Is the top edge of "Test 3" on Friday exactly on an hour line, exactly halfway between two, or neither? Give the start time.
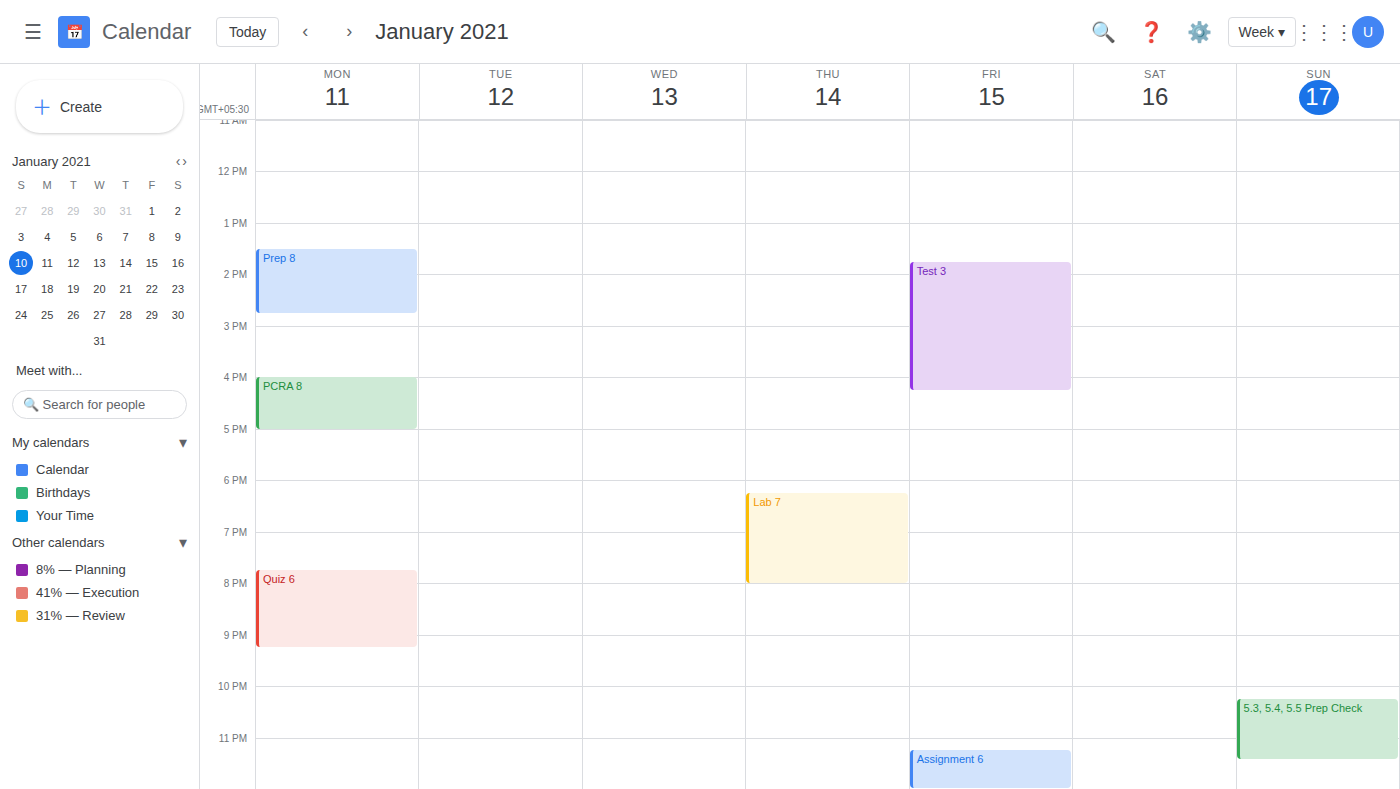
1:45 PM -- neither: three quarters of the way from the 1 PM line to the 2 PM line.